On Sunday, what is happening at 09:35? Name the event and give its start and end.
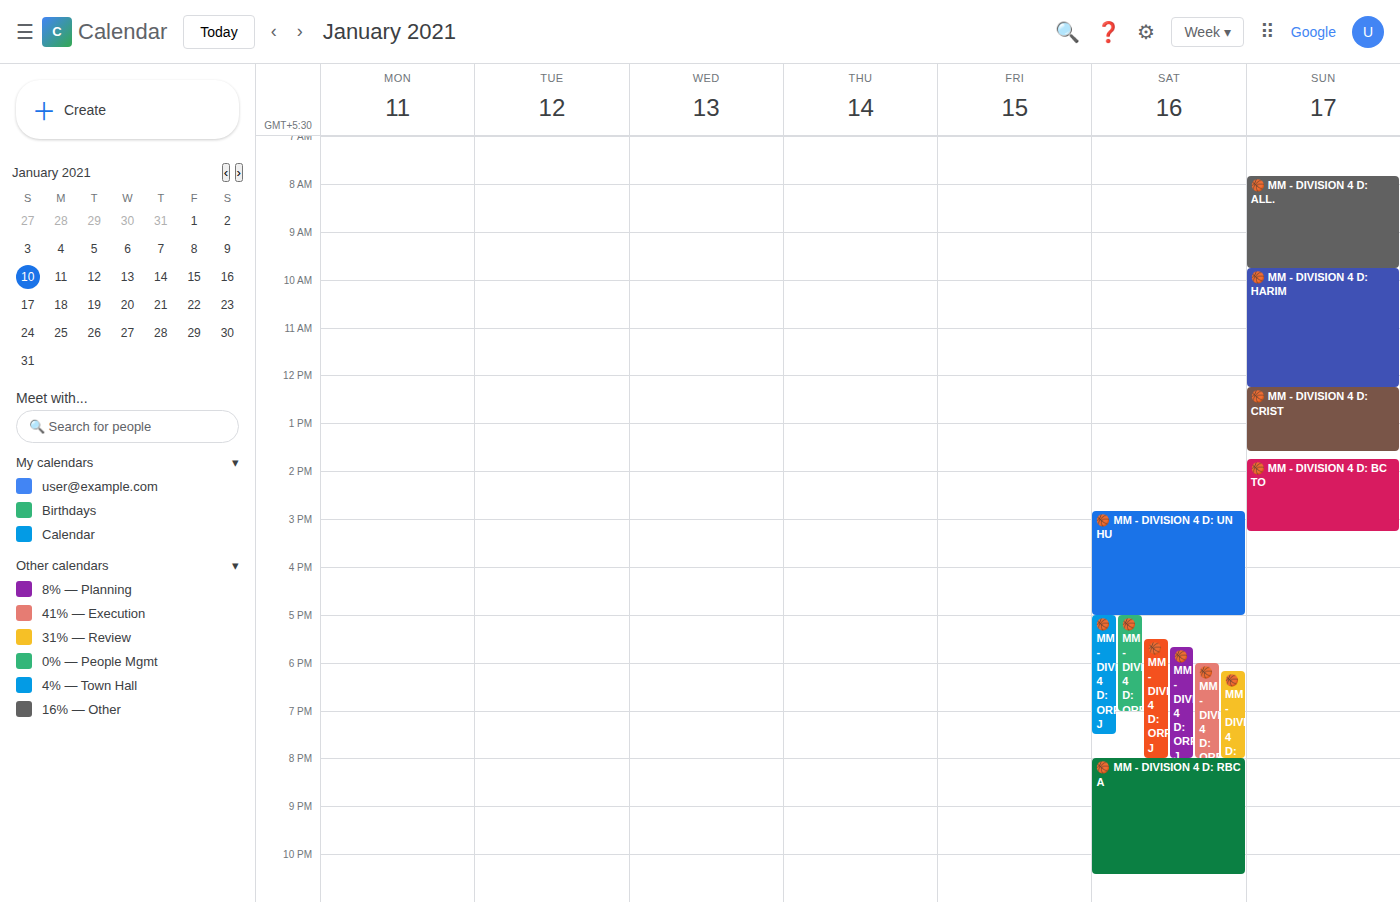
"🏀 MM - DIVISION 4 D: ALL.", 07:50 to 09:45